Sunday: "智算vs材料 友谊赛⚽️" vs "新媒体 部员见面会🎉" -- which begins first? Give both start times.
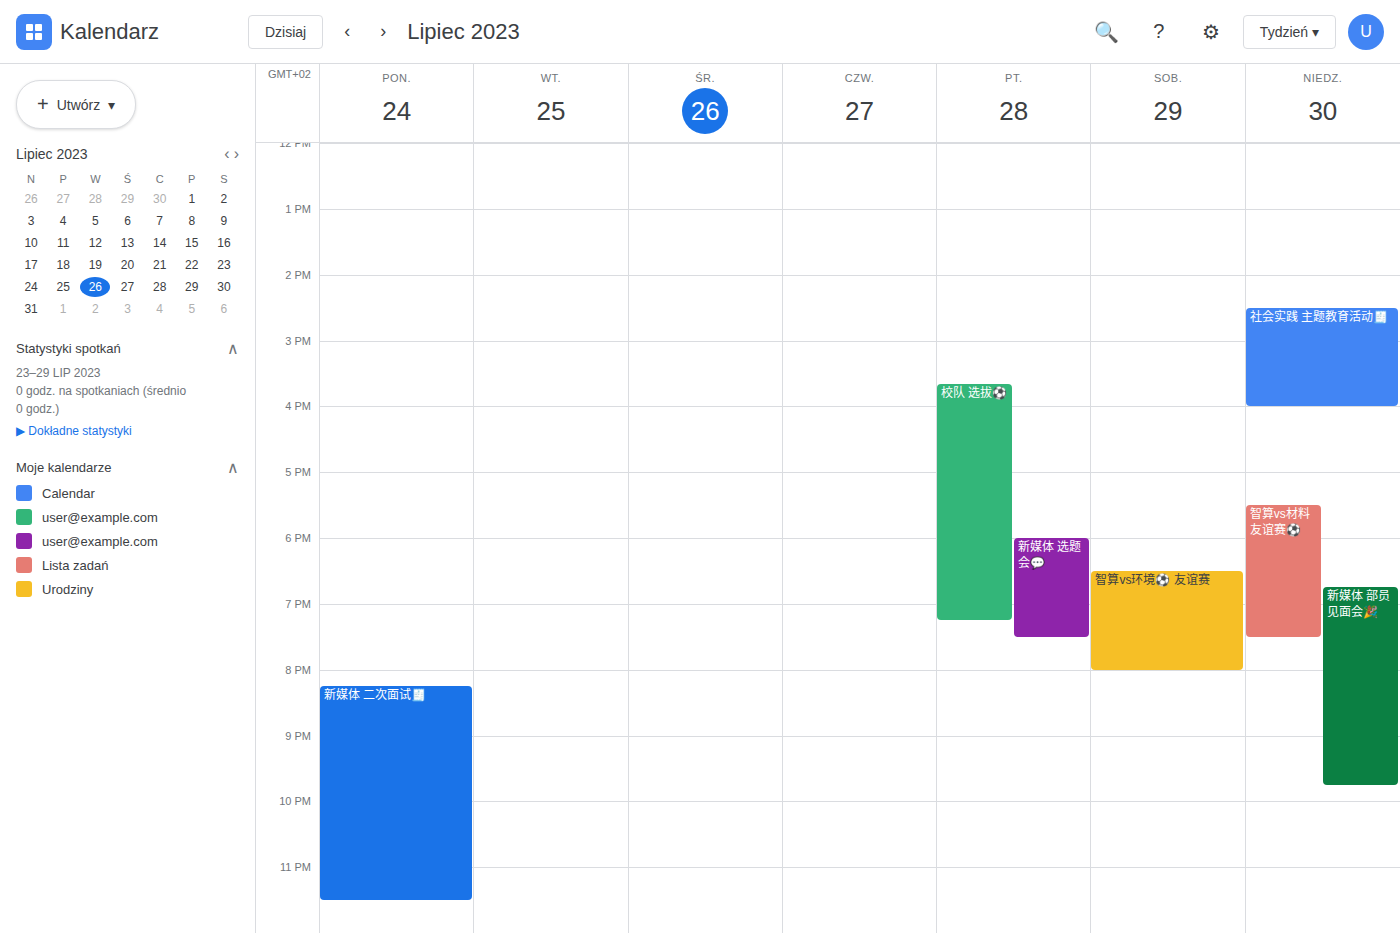
"智算vs材料 友谊赛⚽️" 5:30 PM; "新媒体 部员见面会🎉" 6:45 PM.